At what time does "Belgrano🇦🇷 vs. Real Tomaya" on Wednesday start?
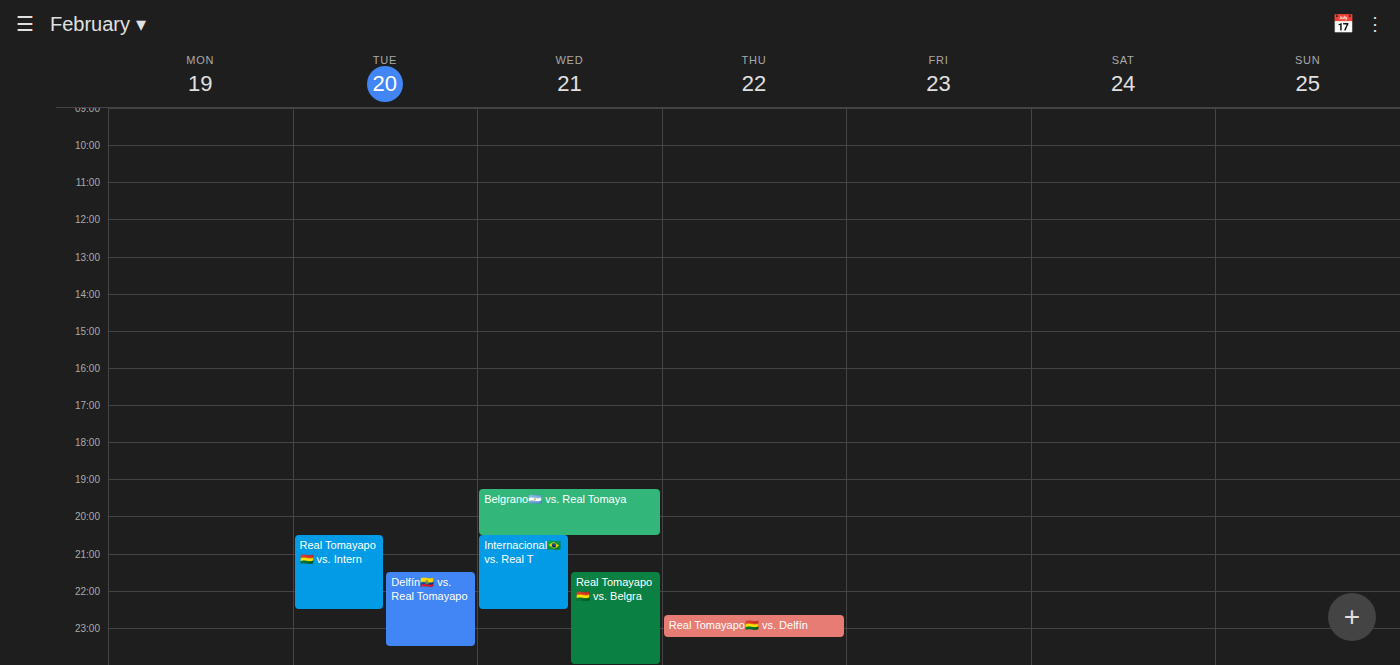
7:15 PM